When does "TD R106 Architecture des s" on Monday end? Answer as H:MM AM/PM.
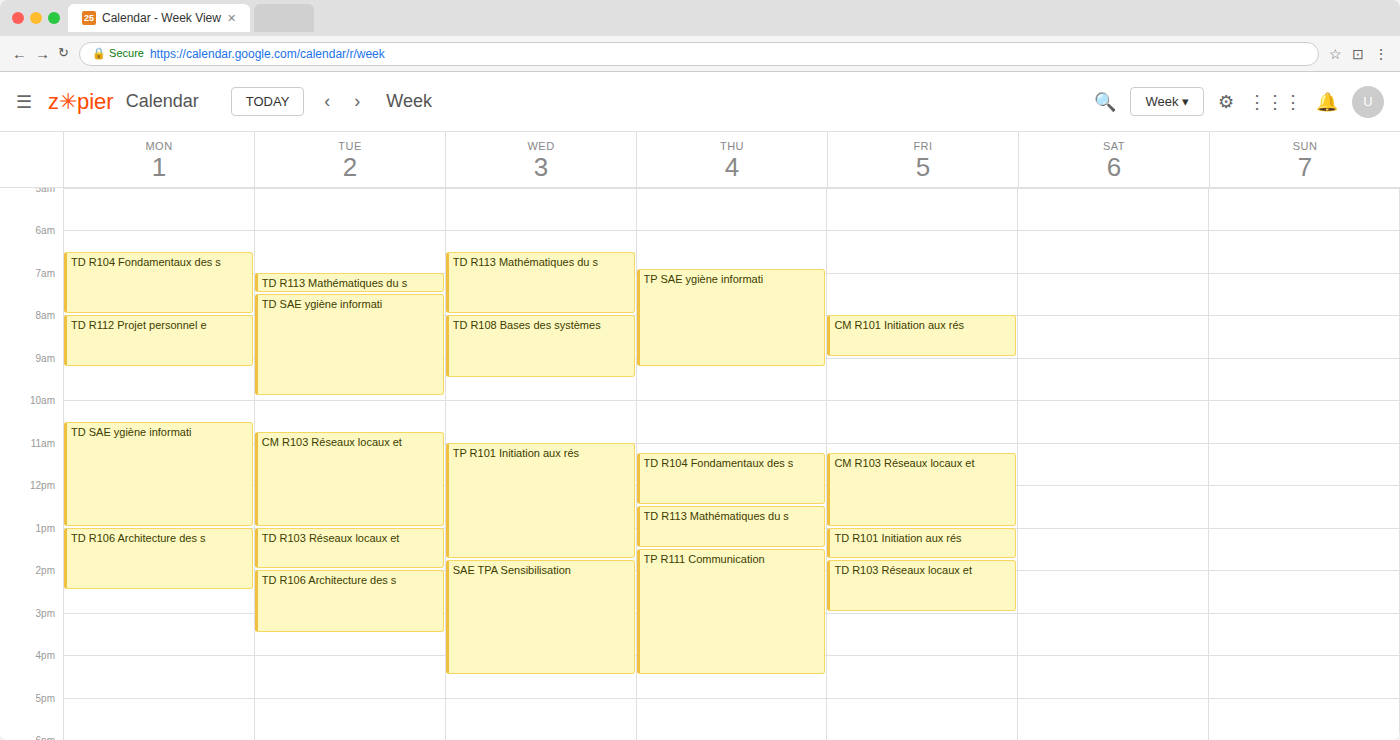
2:30 PM